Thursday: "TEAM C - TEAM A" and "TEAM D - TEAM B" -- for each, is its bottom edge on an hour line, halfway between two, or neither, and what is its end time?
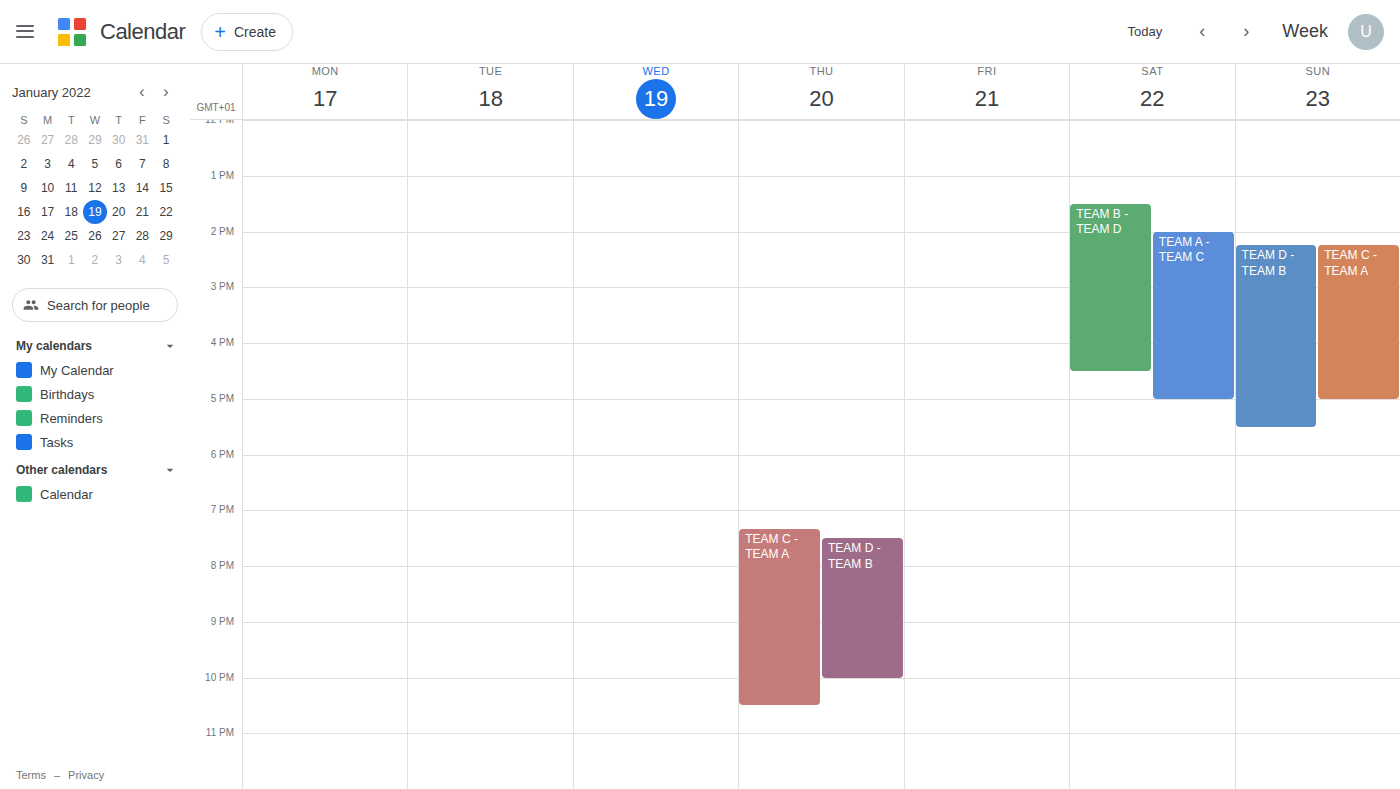
"TEAM C - TEAM A": 10:30 PM, halfway between the 10 PM and 11 PM lines. "TEAM D - TEAM B": 10:00 PM, exactly on the 10 PM line.